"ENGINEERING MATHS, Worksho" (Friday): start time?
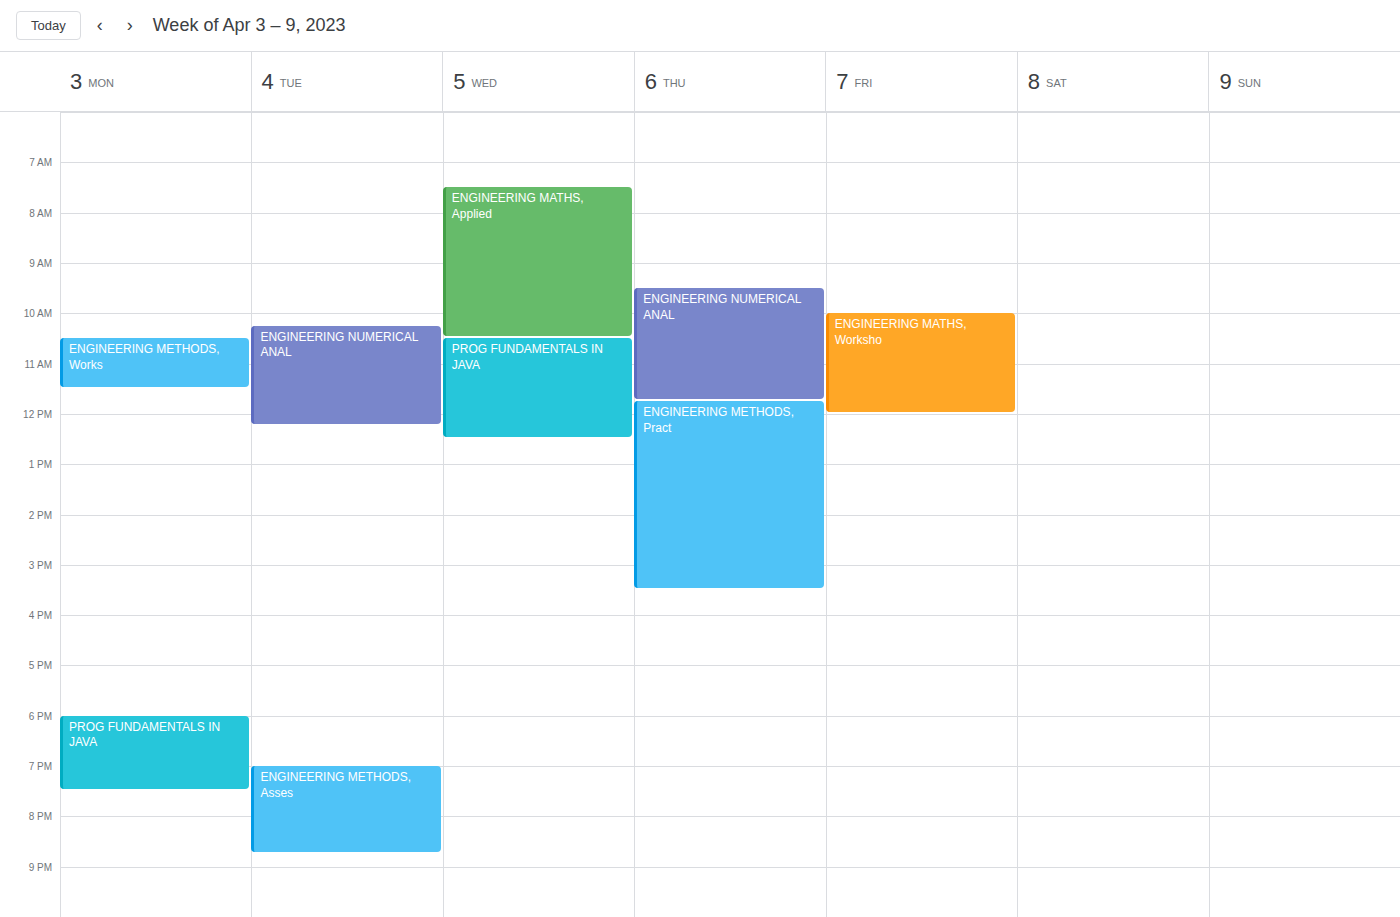
10:00 AM